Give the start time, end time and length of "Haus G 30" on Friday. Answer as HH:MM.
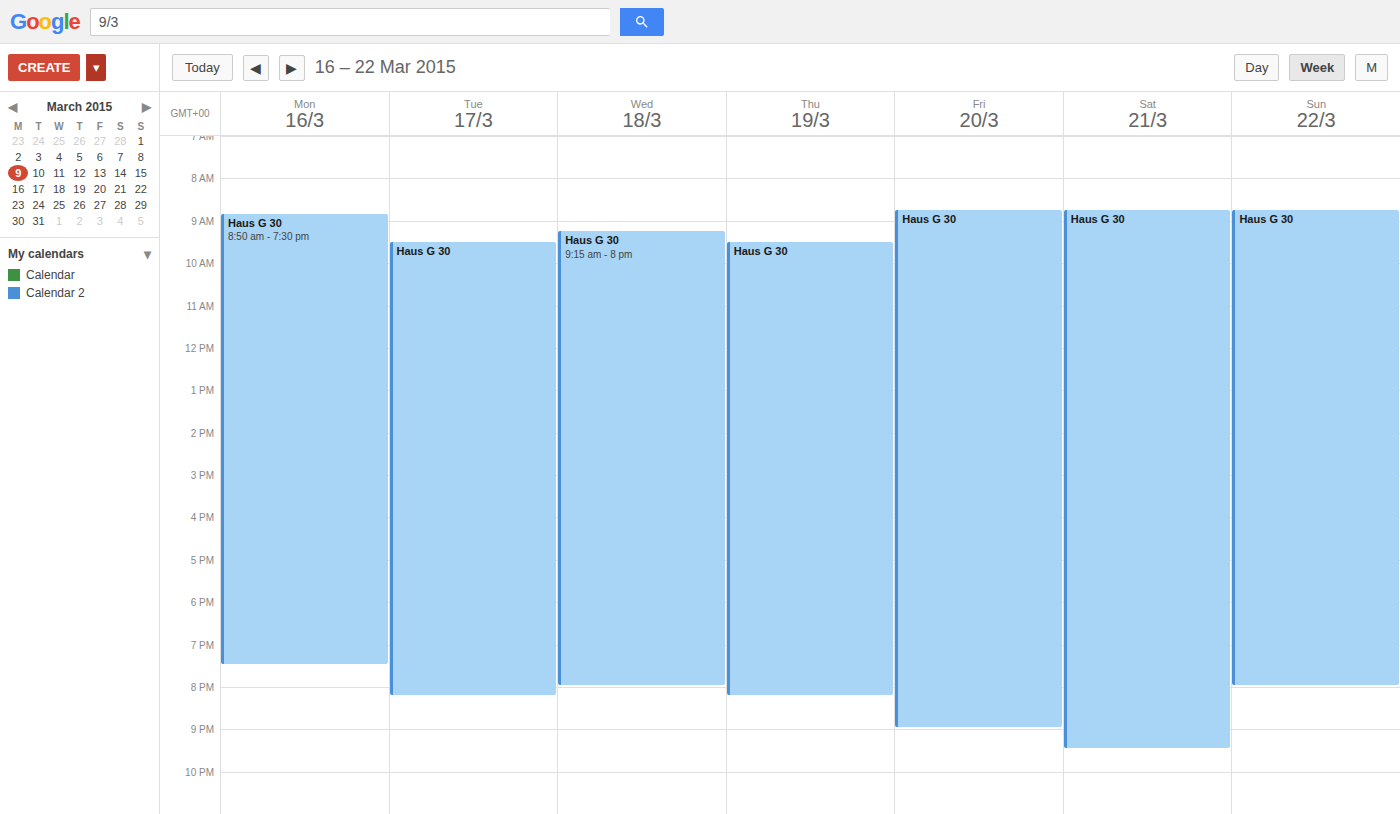
08:45 to 21:00, 12 hours 15 minutes